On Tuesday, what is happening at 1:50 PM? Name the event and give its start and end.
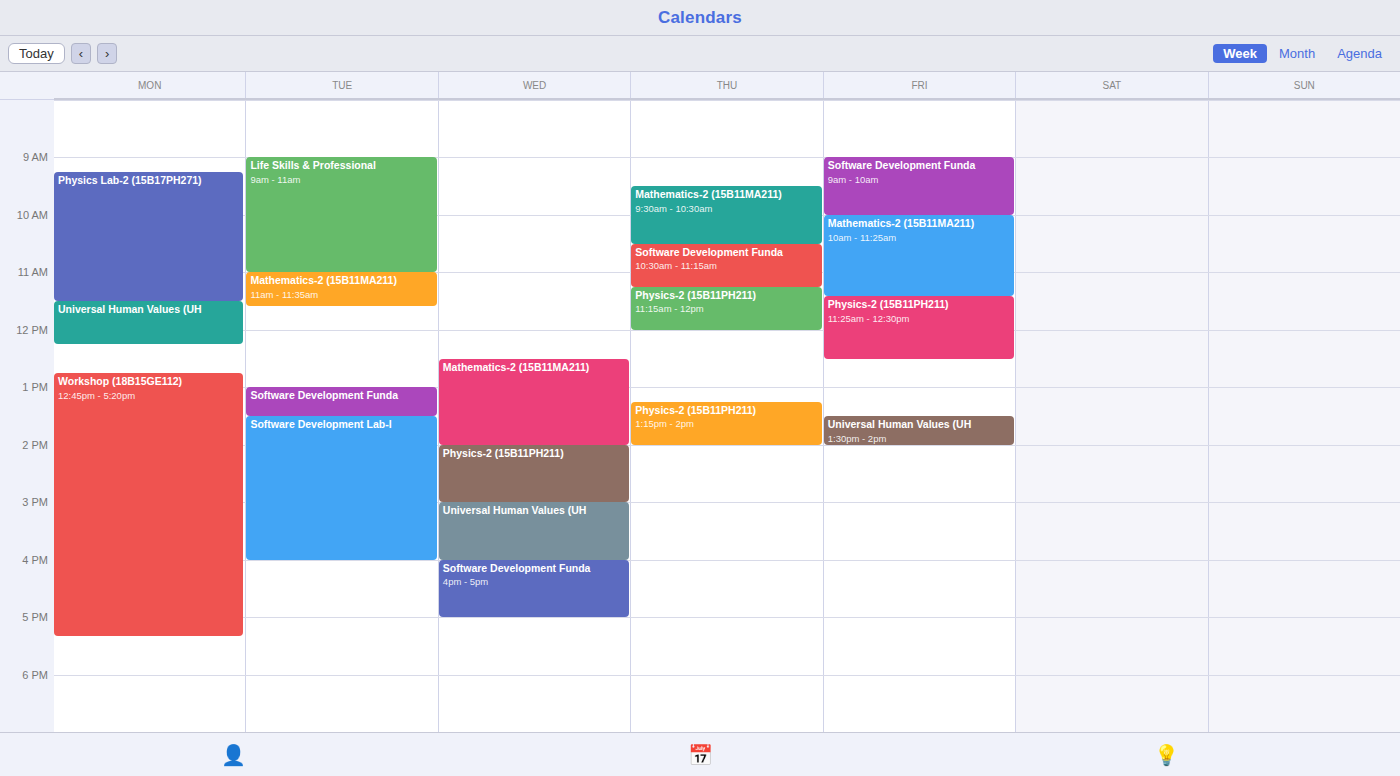
"Software Development Lab-I", 1:30 PM to 4:00 PM